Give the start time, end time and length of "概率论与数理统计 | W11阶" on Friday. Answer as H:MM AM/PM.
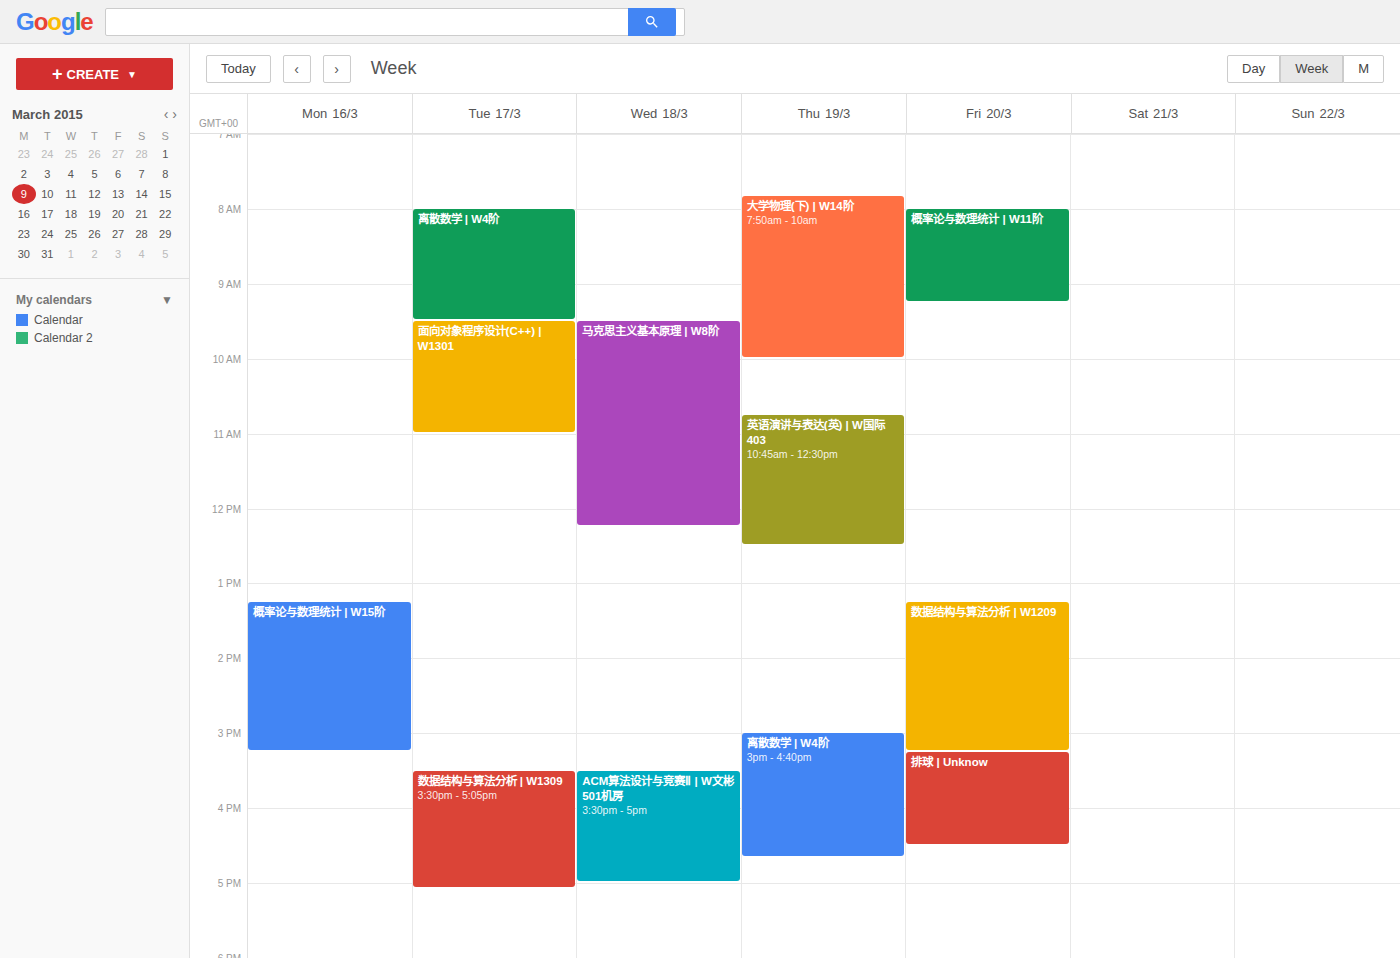
8:00 AM to 9:15 AM, 1 hour 15 minutes